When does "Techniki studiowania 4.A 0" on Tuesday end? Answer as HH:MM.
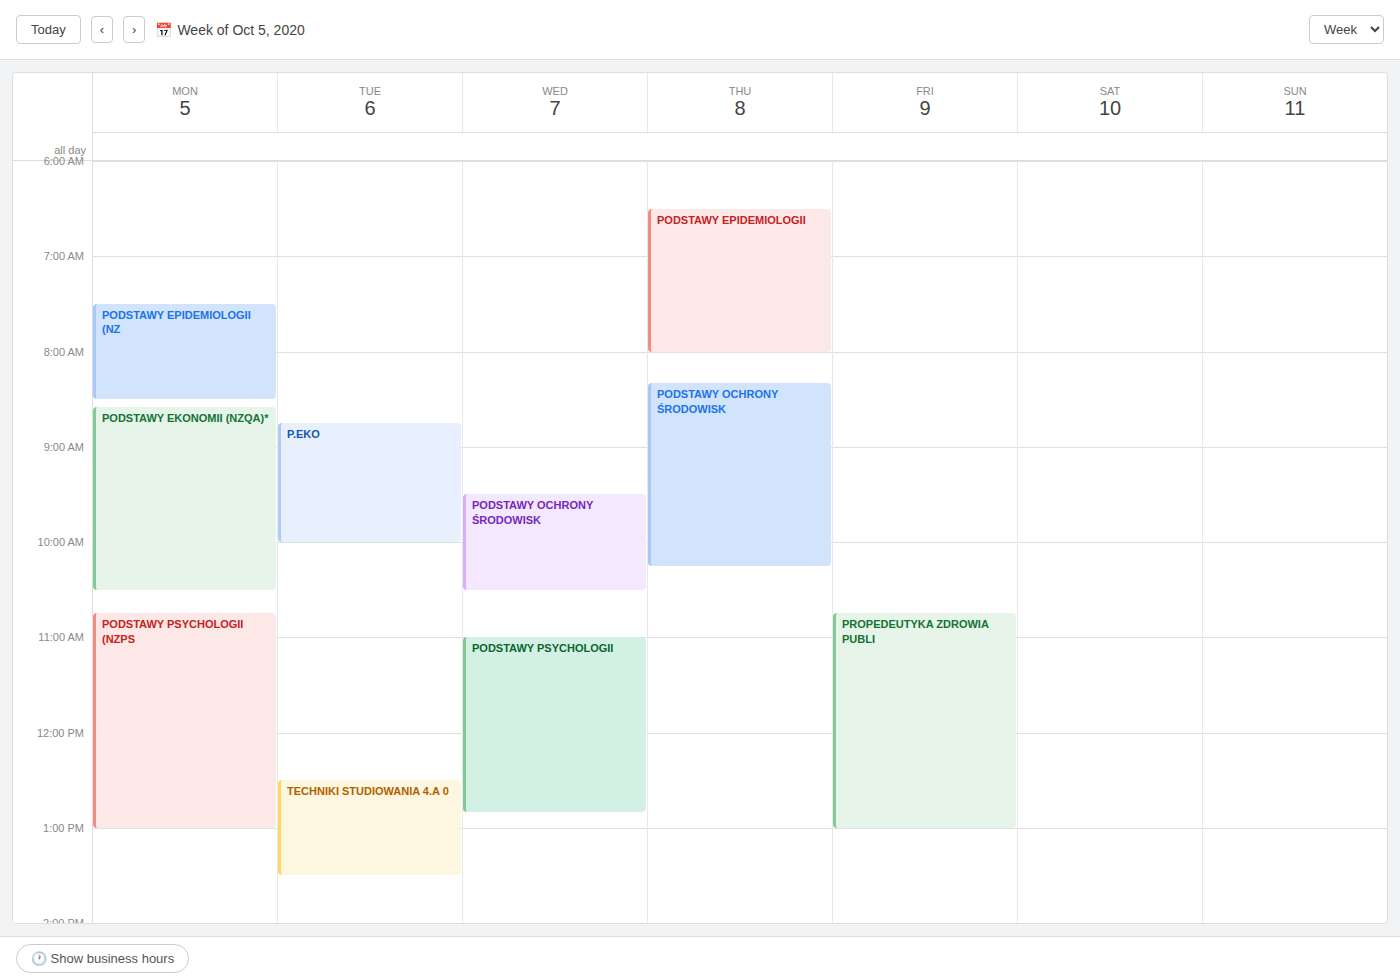
13:30